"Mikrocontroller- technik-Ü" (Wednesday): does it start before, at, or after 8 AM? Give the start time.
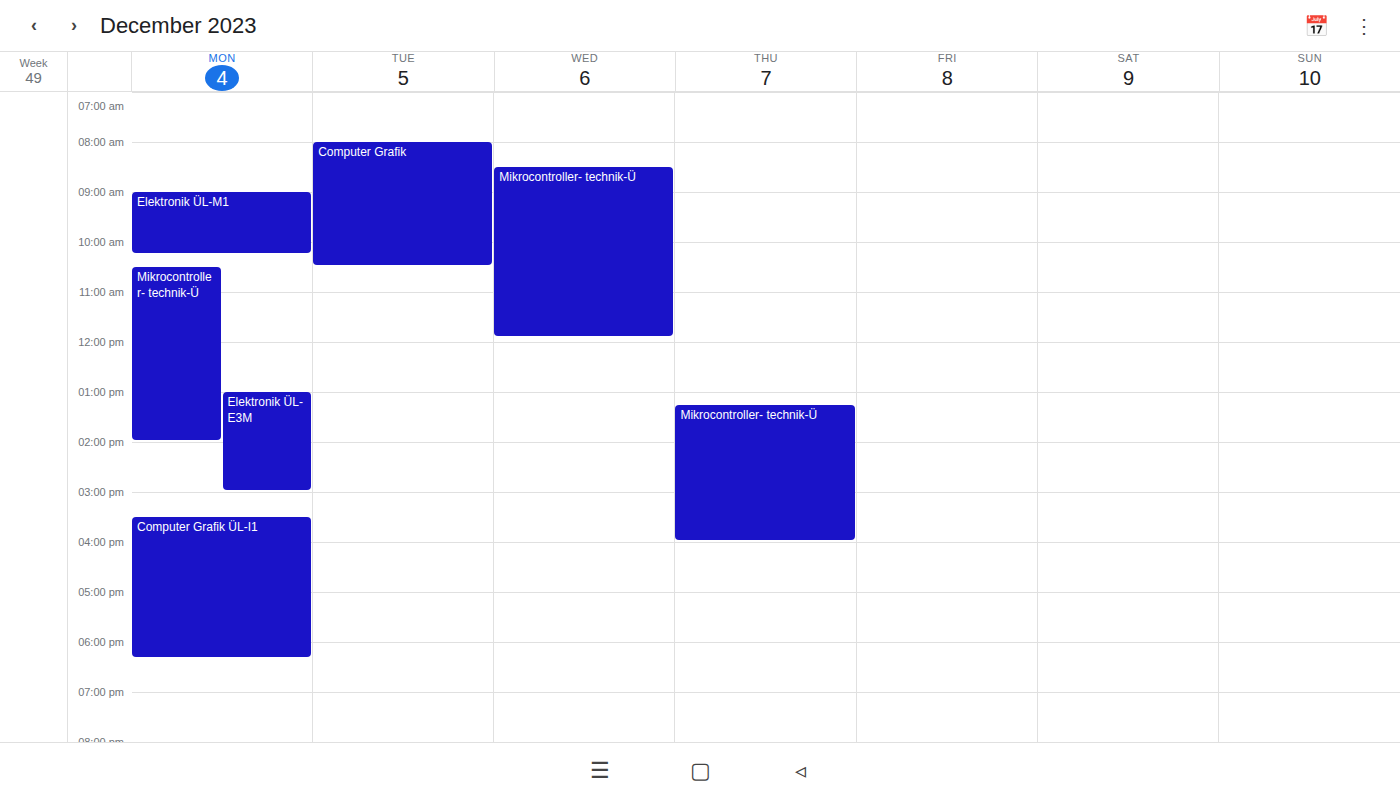
8:30 AM -- after 8 AM, 30 minutes below the 8 AM line.